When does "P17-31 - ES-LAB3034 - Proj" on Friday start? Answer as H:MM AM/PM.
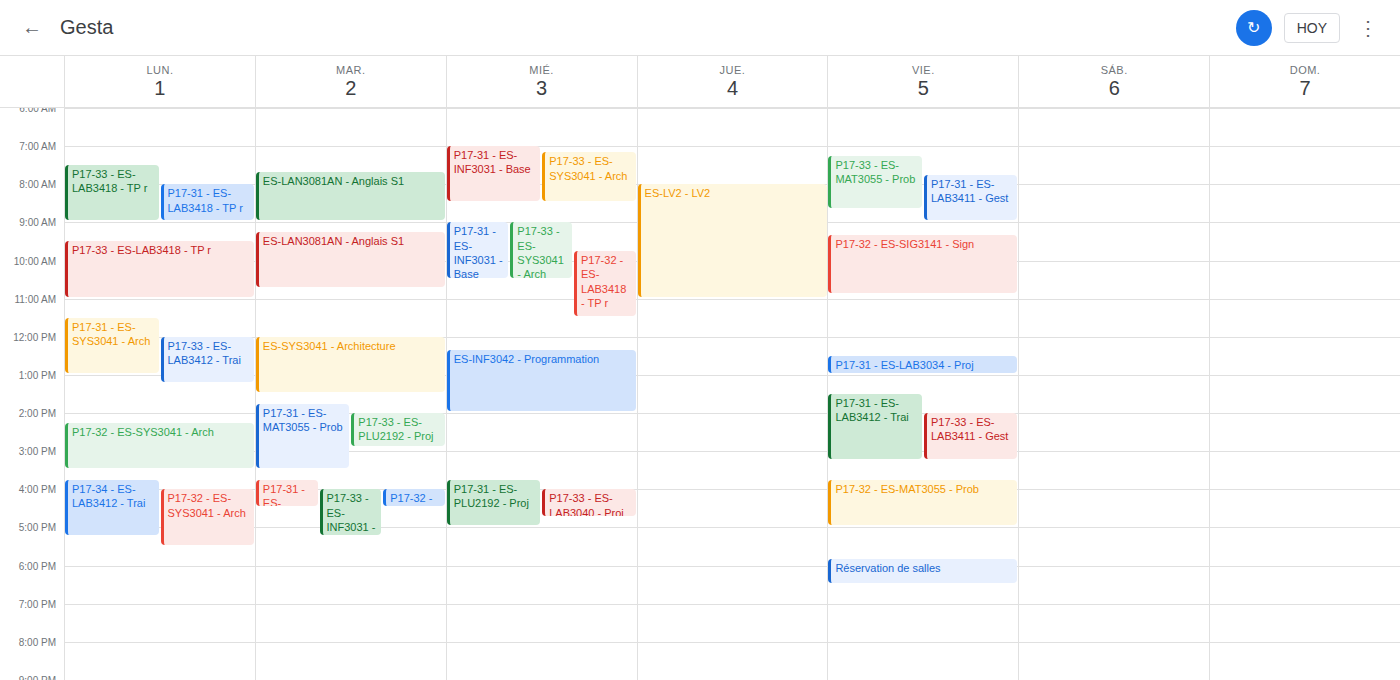
12:30 PM